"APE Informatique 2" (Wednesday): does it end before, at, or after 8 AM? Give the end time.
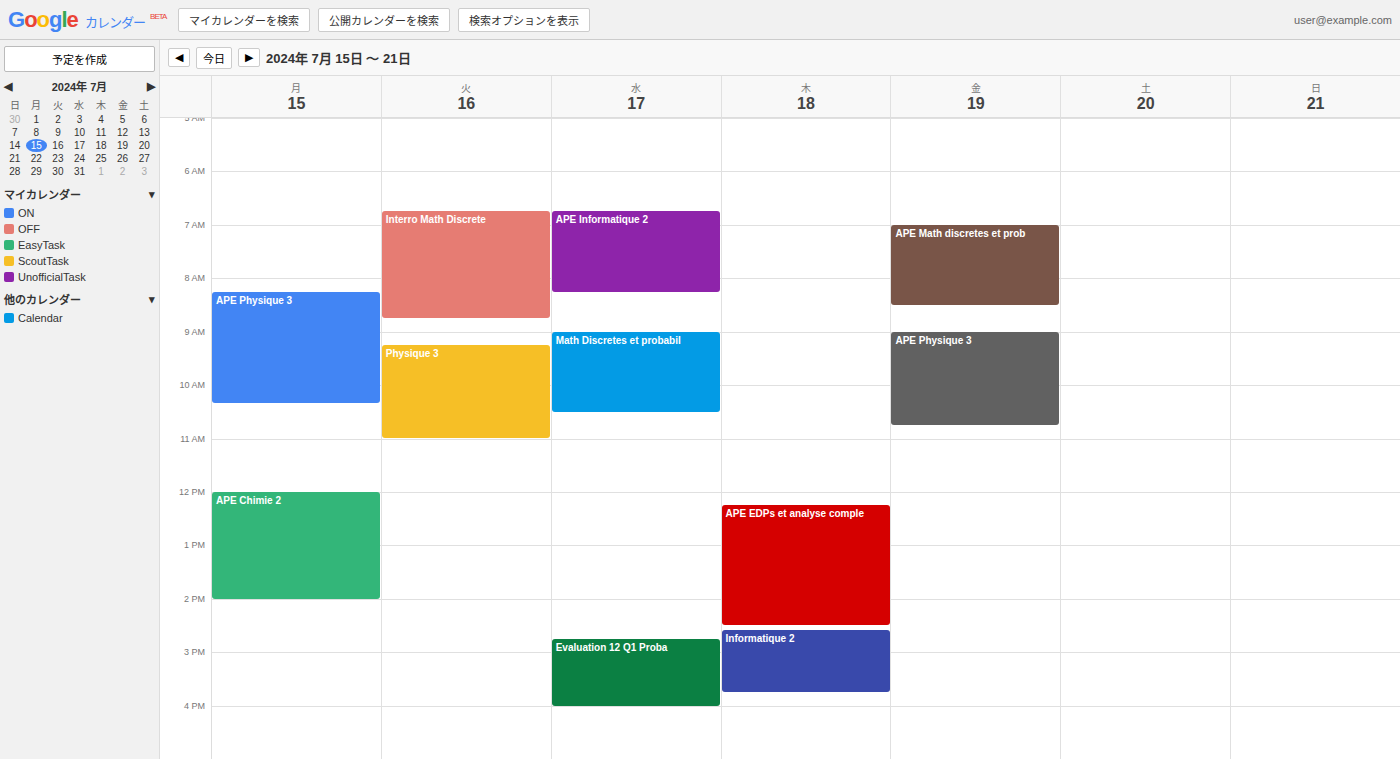
8:15 AM -- after 8 AM, 15 minutes below the 8 AM line.